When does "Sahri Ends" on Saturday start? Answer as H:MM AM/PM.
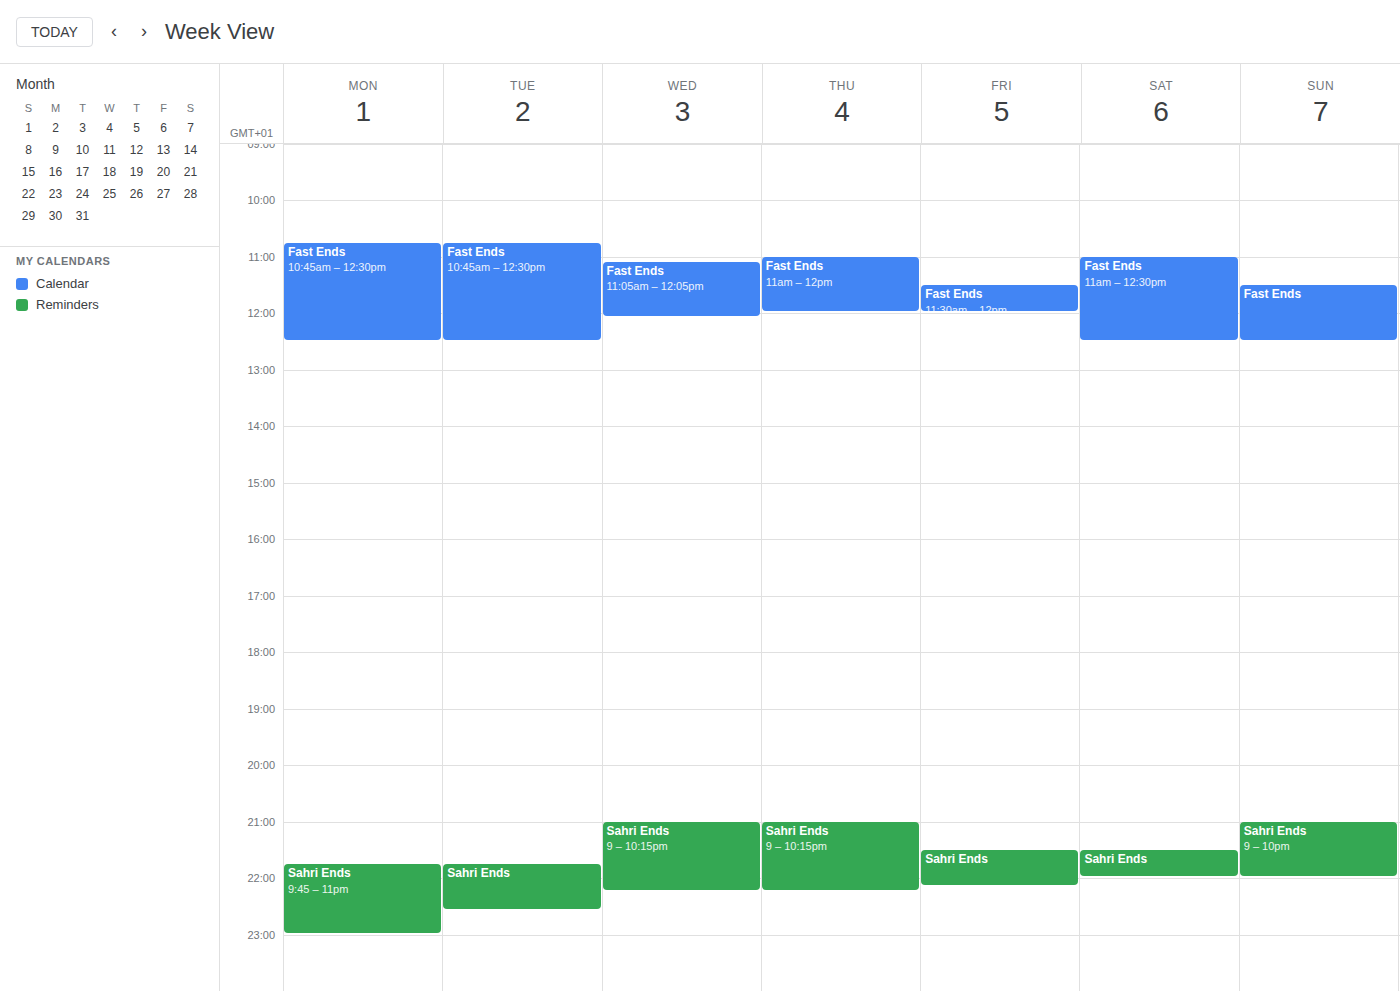
9:30 PM